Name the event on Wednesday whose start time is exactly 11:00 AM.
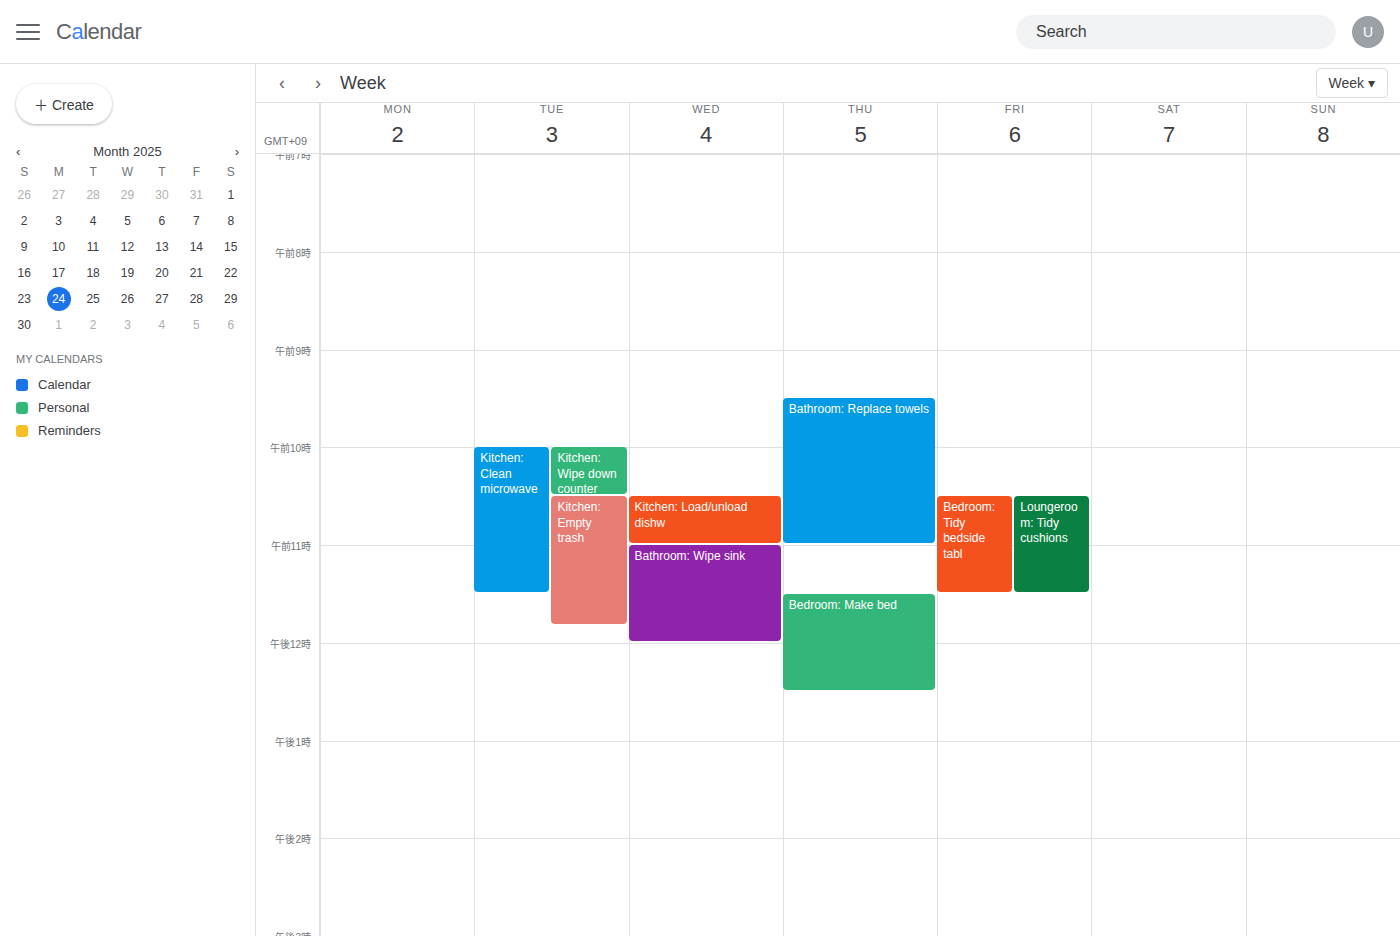
"Bathroom: Wipe sink"